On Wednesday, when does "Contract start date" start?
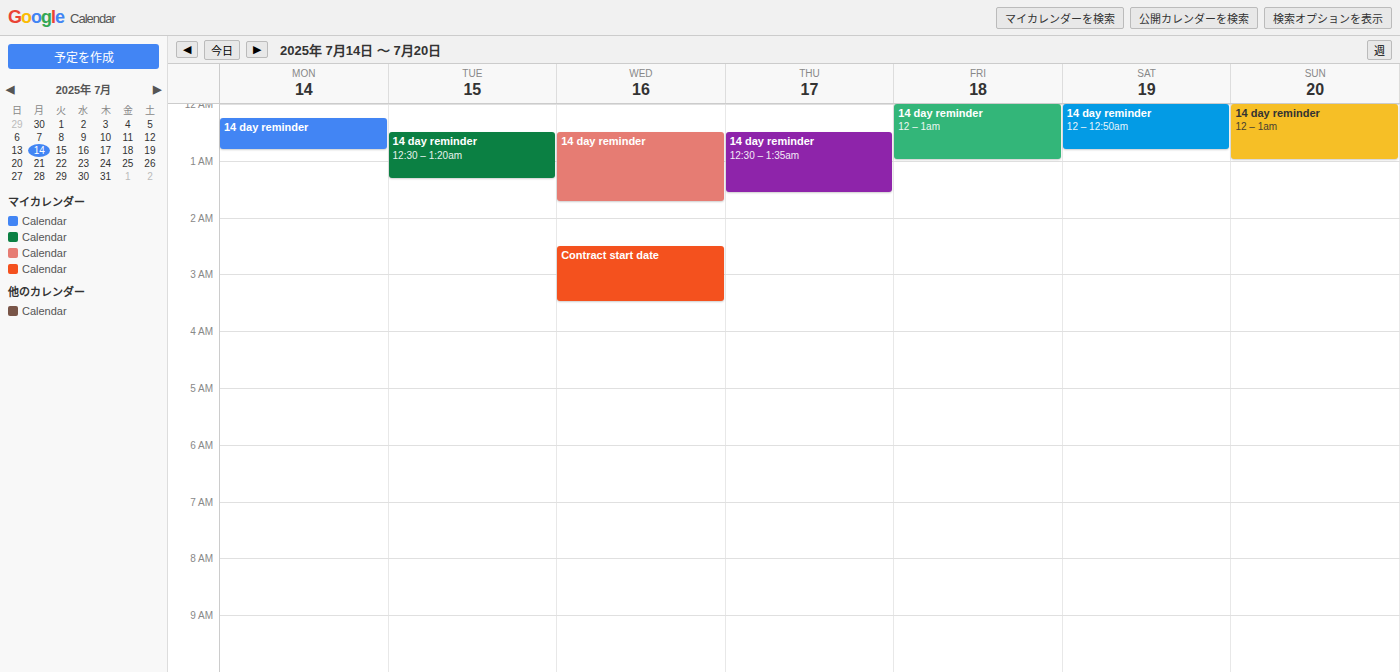
2:30 AM